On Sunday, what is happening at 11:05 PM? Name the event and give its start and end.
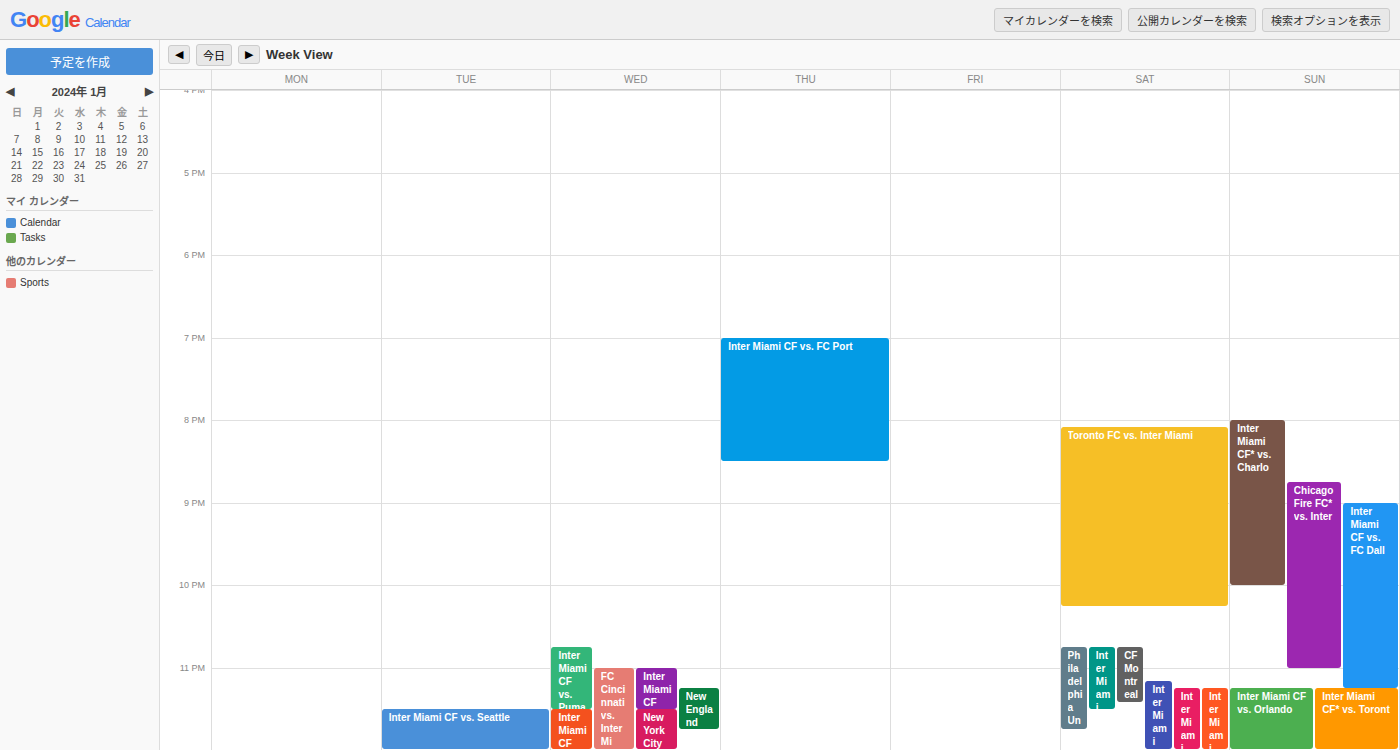
"Inter Miami CF vs. FC Dall", 9:00 PM to 11:15 PM